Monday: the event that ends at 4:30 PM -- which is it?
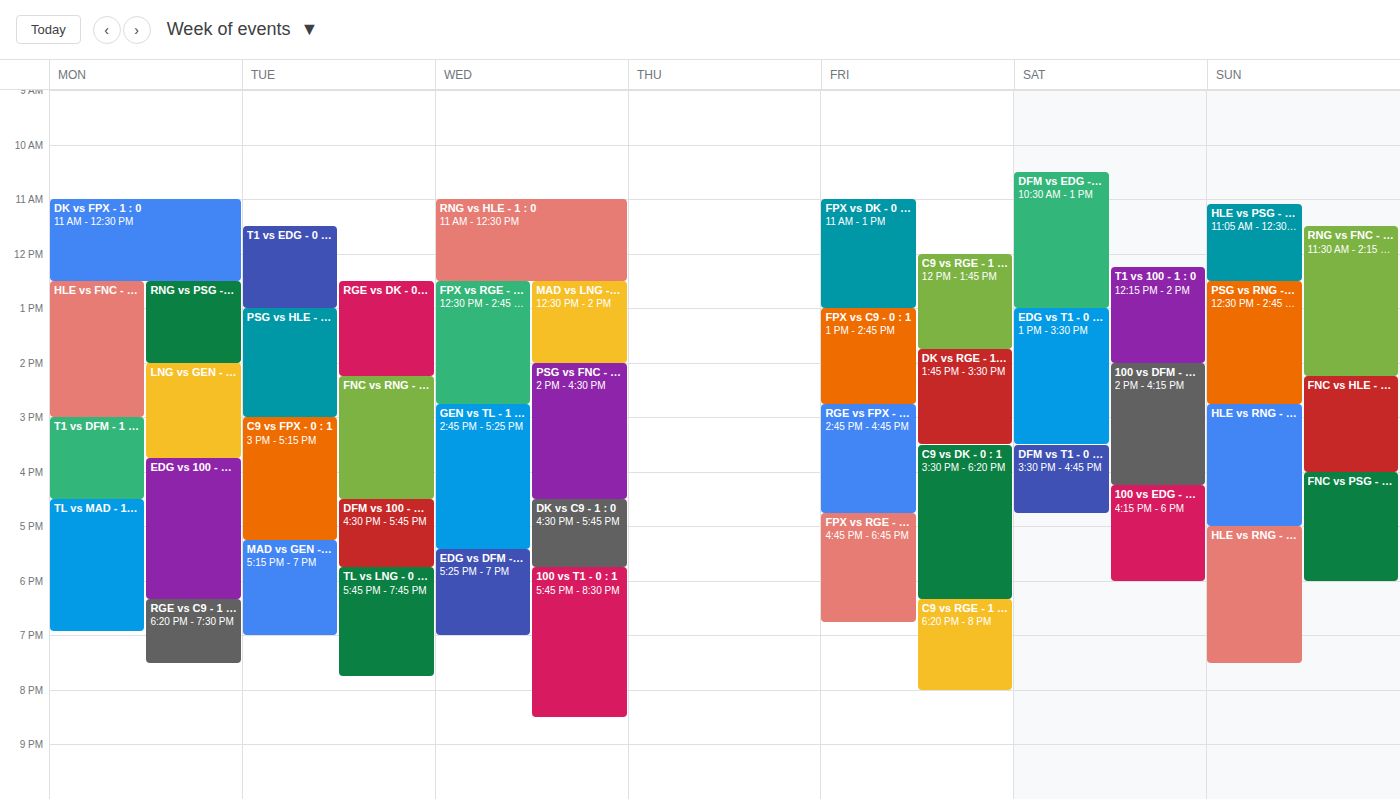
"T1 vs DFM - 1 : 0"